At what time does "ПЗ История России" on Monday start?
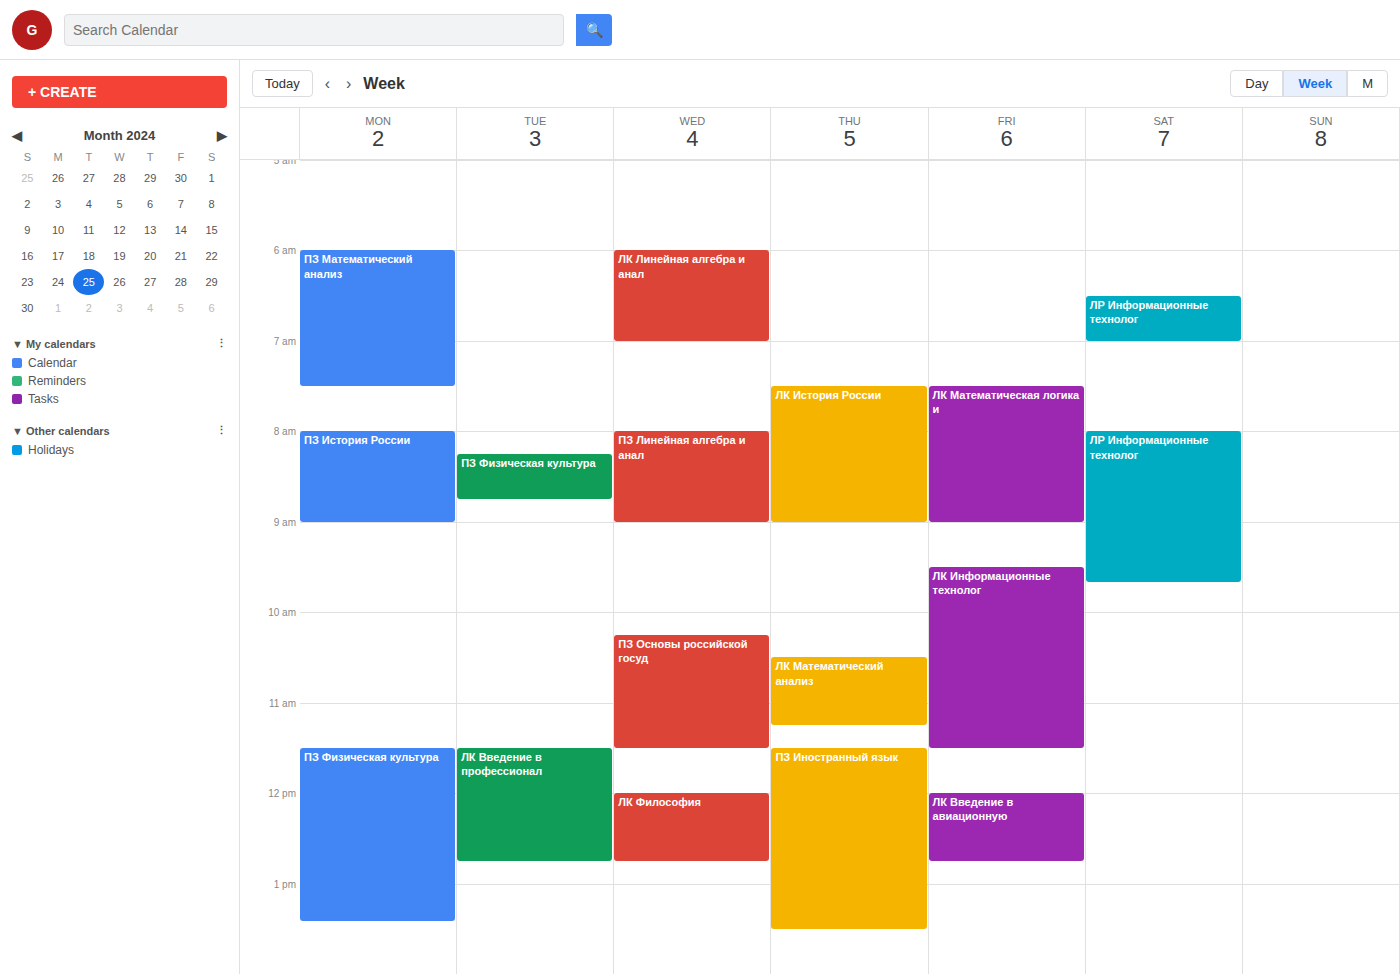
08:00